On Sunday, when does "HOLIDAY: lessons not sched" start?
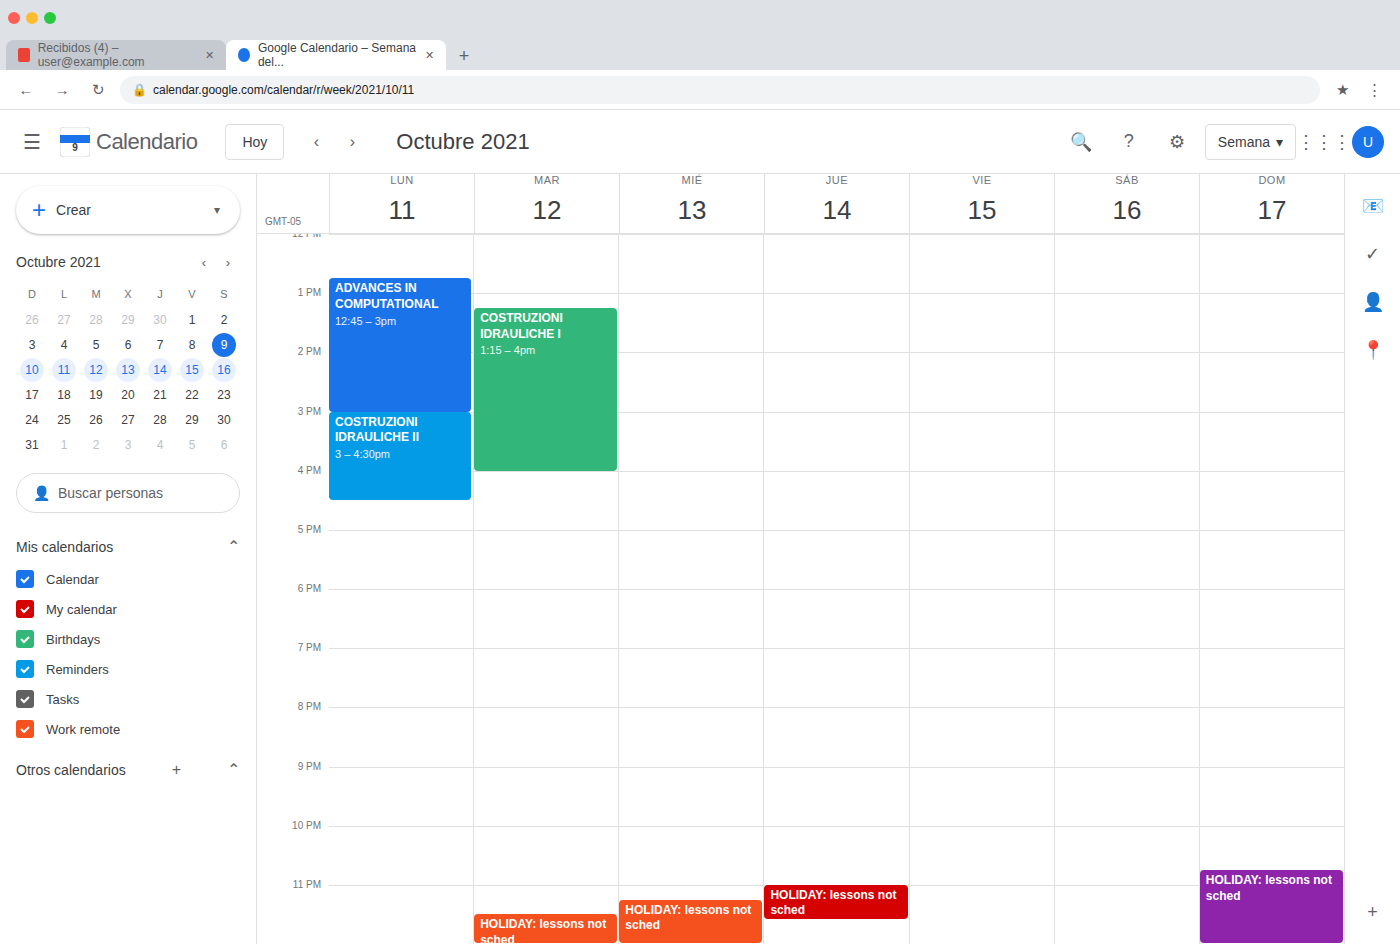
10:45 PM